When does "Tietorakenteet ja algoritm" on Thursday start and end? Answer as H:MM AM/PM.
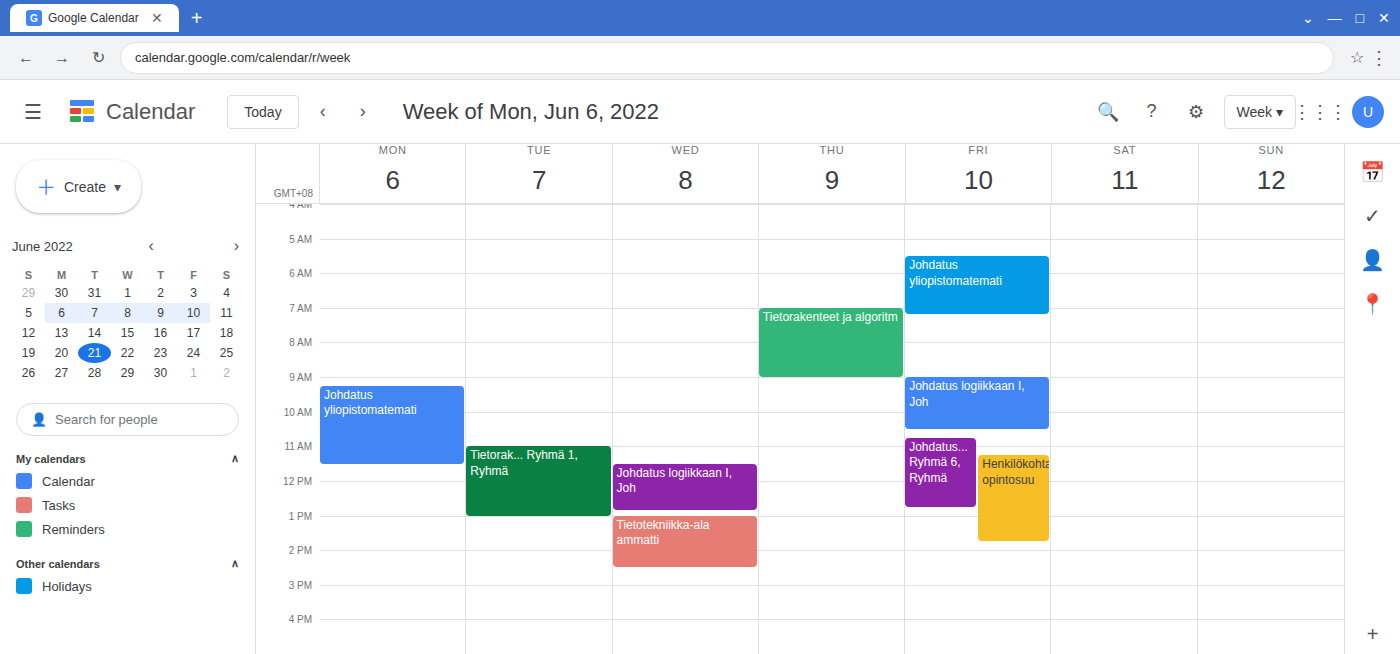
7:00 AM to 9:00 AM